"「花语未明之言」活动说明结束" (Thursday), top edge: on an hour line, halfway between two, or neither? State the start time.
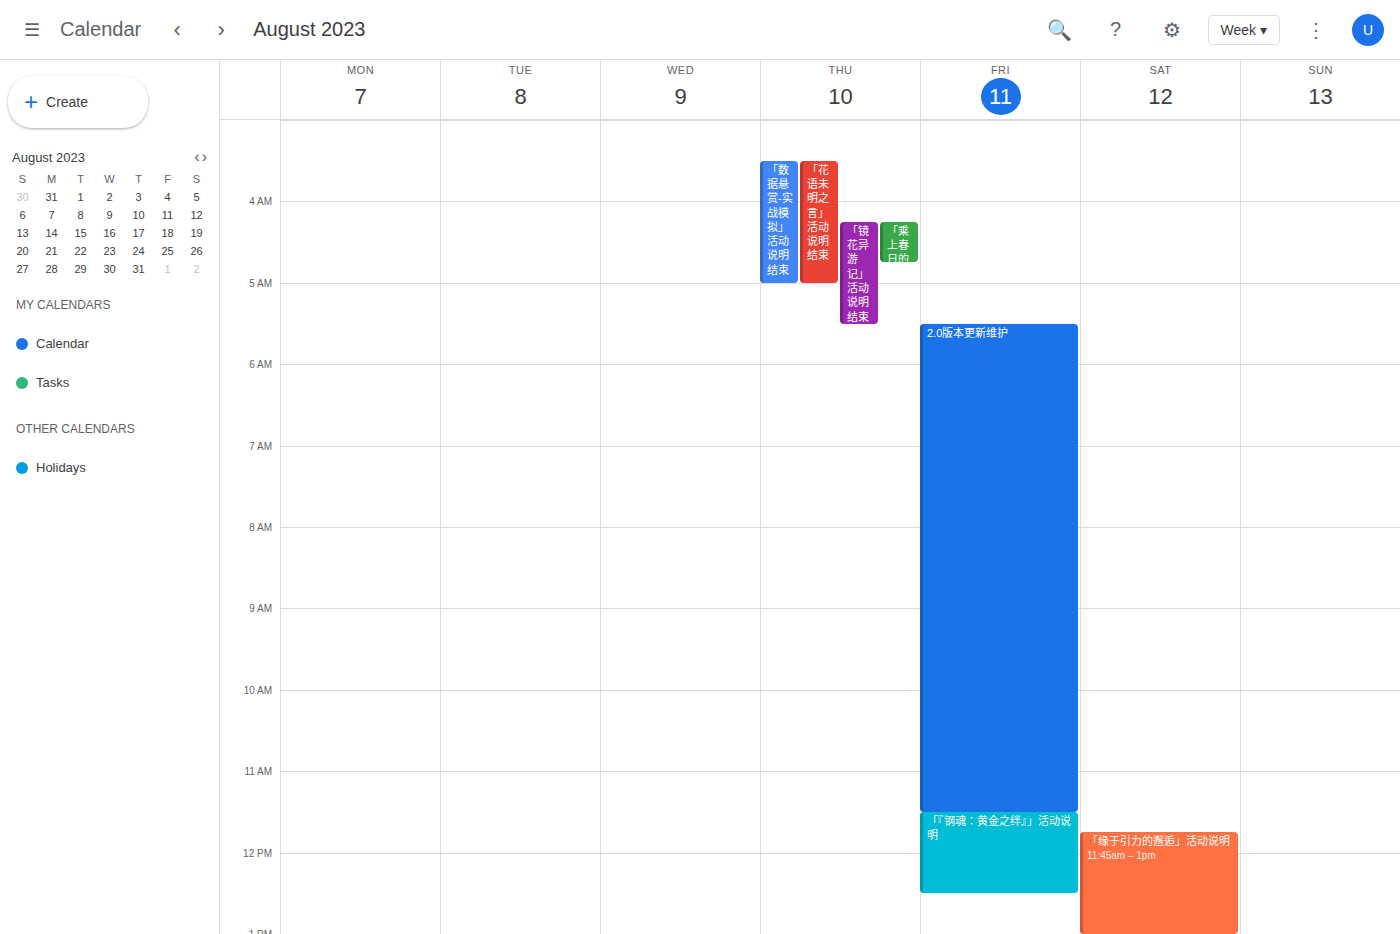
3:30 AM -- halfway between the 3 AM and 4 AM lines.